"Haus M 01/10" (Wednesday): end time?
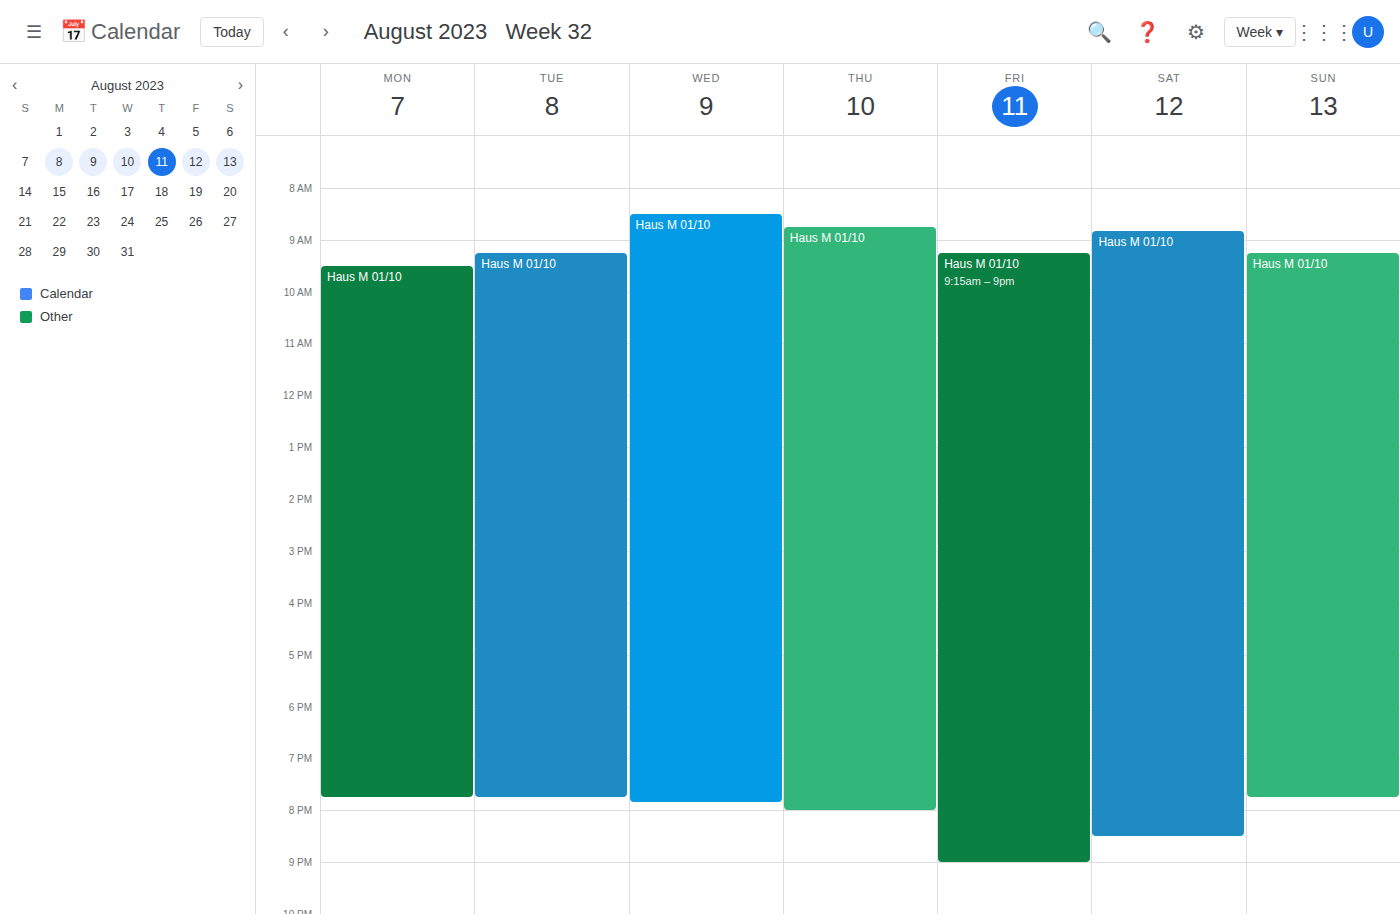
19:50